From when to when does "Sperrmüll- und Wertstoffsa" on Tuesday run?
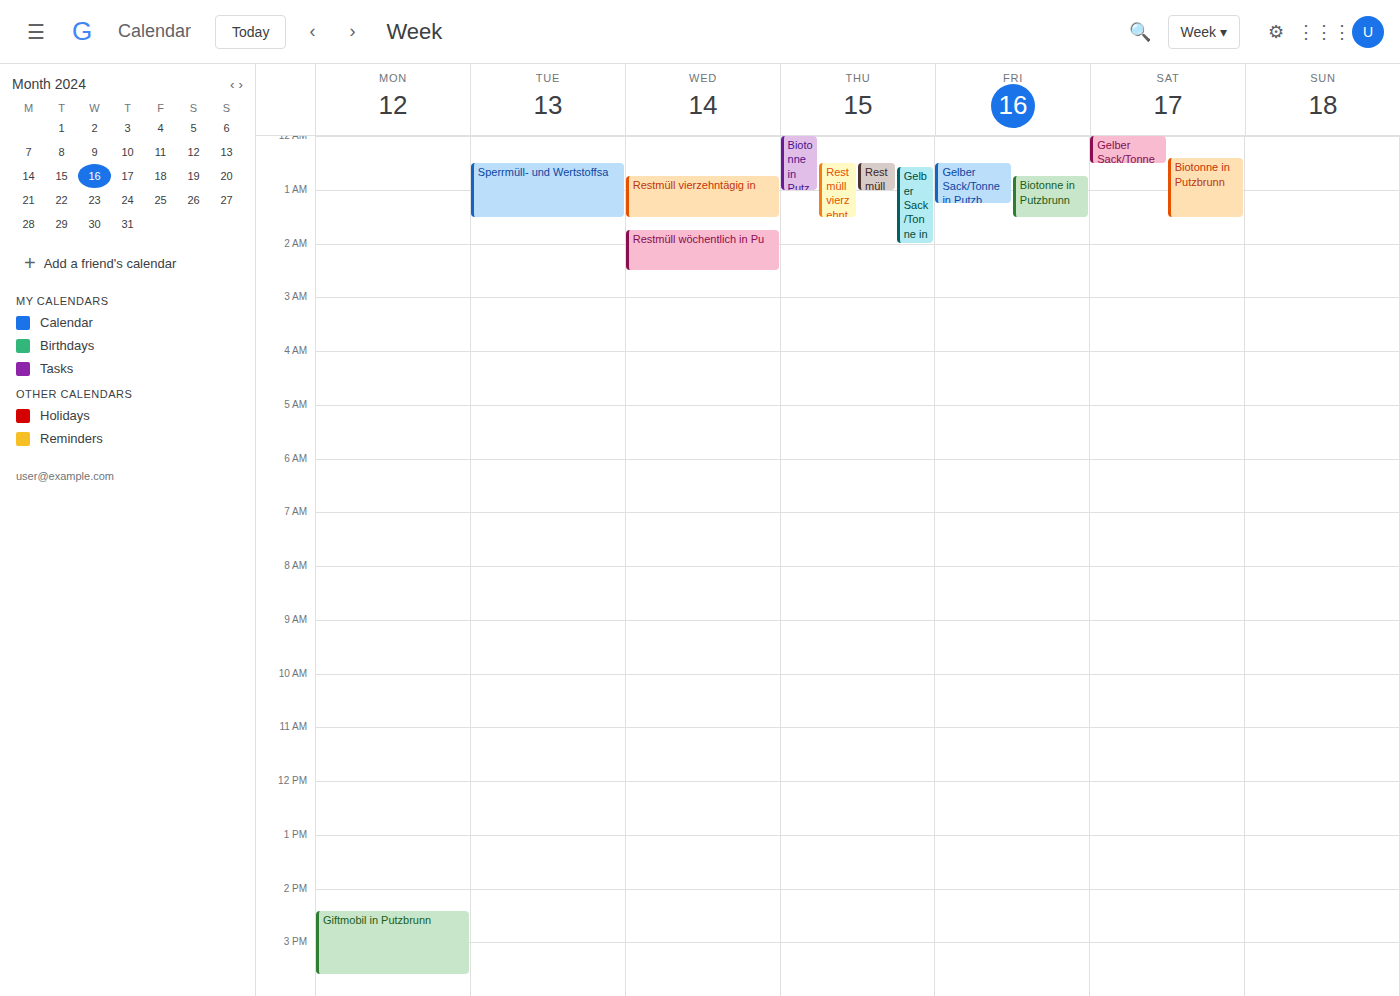
12:30 AM to 1:30 AM